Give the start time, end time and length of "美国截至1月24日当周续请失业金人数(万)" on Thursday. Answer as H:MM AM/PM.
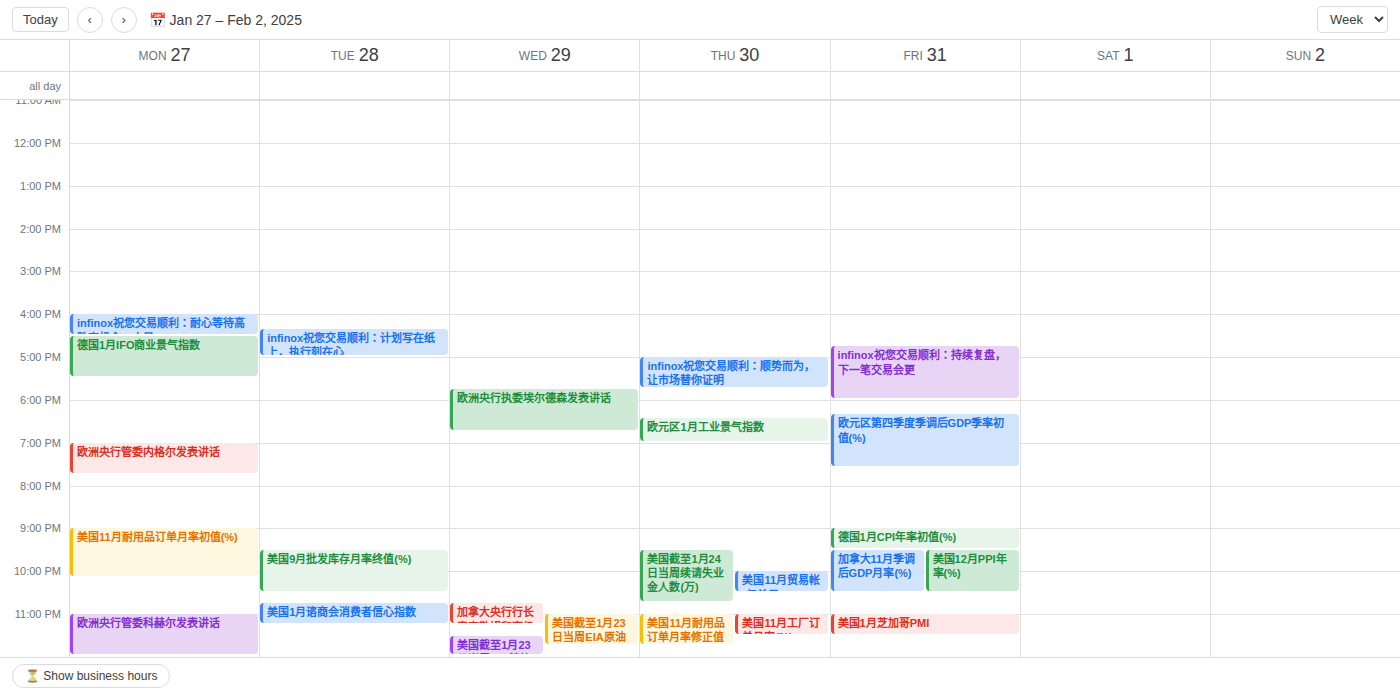
9:30 PM to 10:45 PM, 1 hour 15 minutes